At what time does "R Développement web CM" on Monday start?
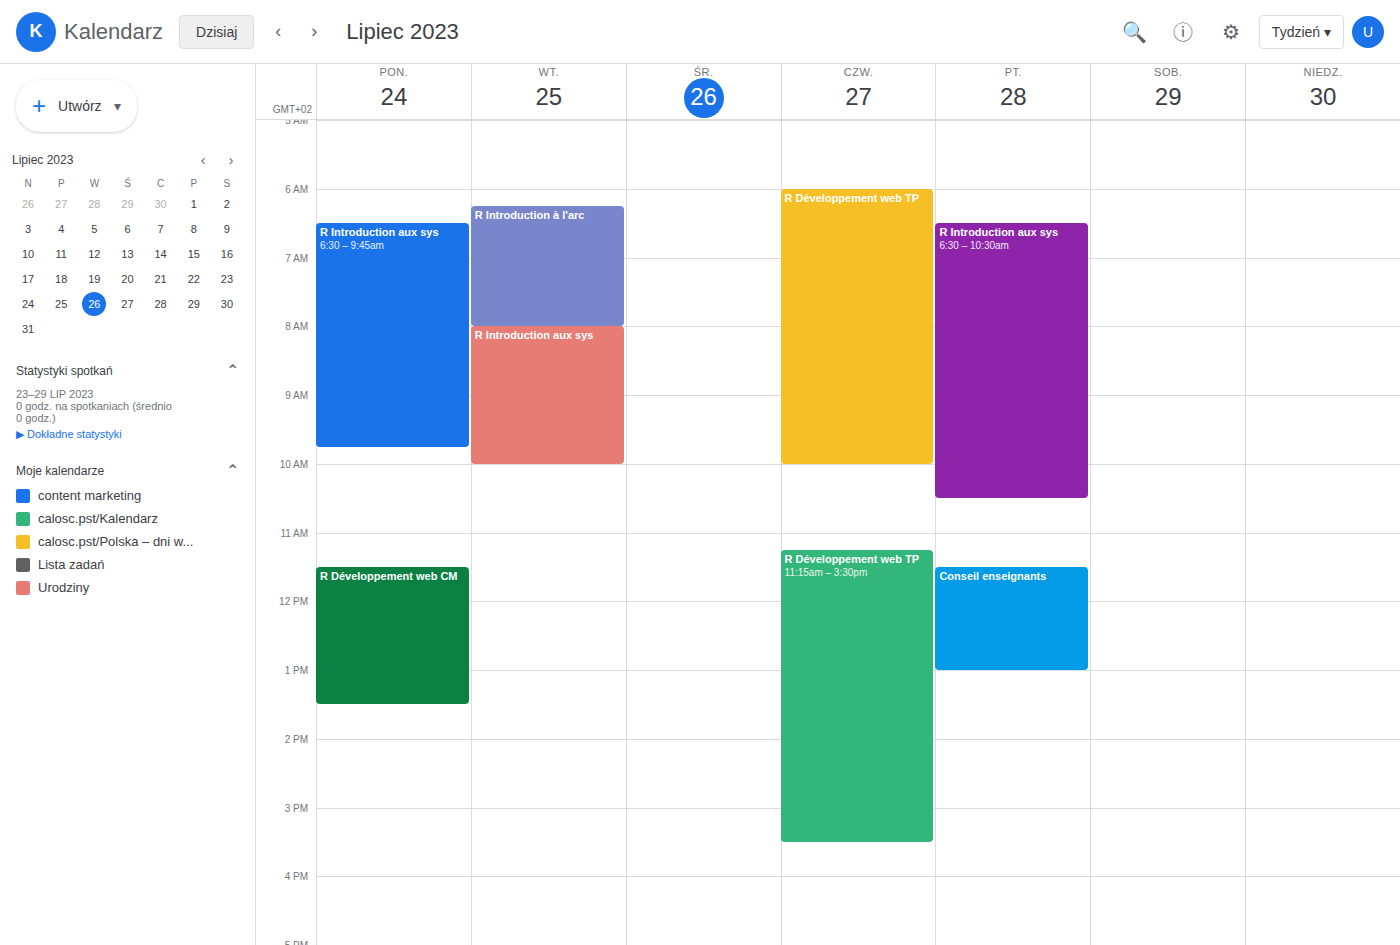
11:30 AM